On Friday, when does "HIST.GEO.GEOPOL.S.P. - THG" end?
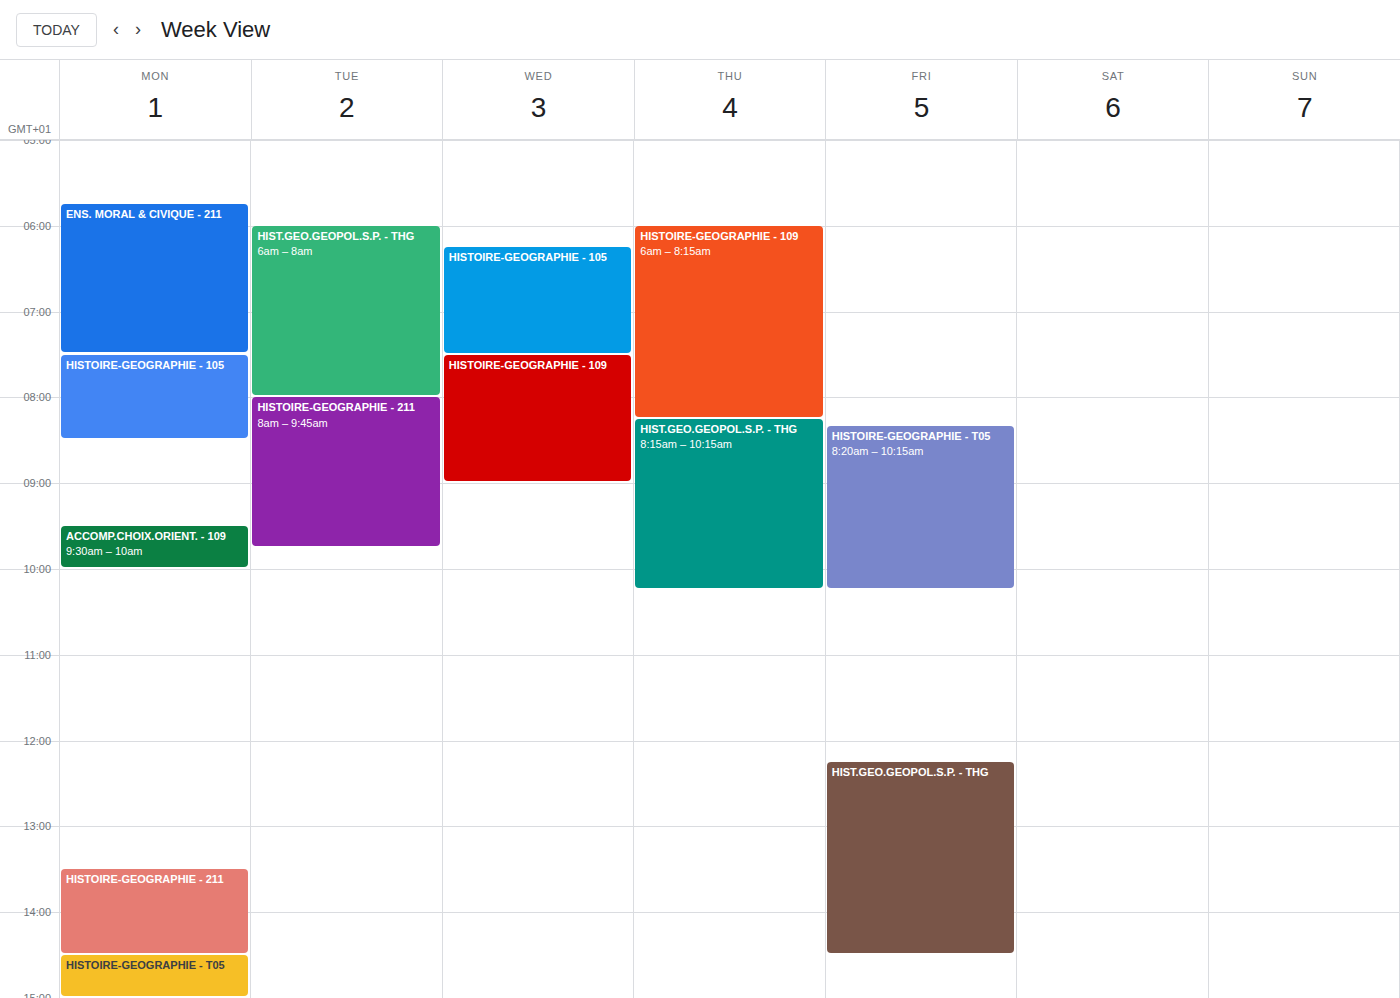
2:30 PM